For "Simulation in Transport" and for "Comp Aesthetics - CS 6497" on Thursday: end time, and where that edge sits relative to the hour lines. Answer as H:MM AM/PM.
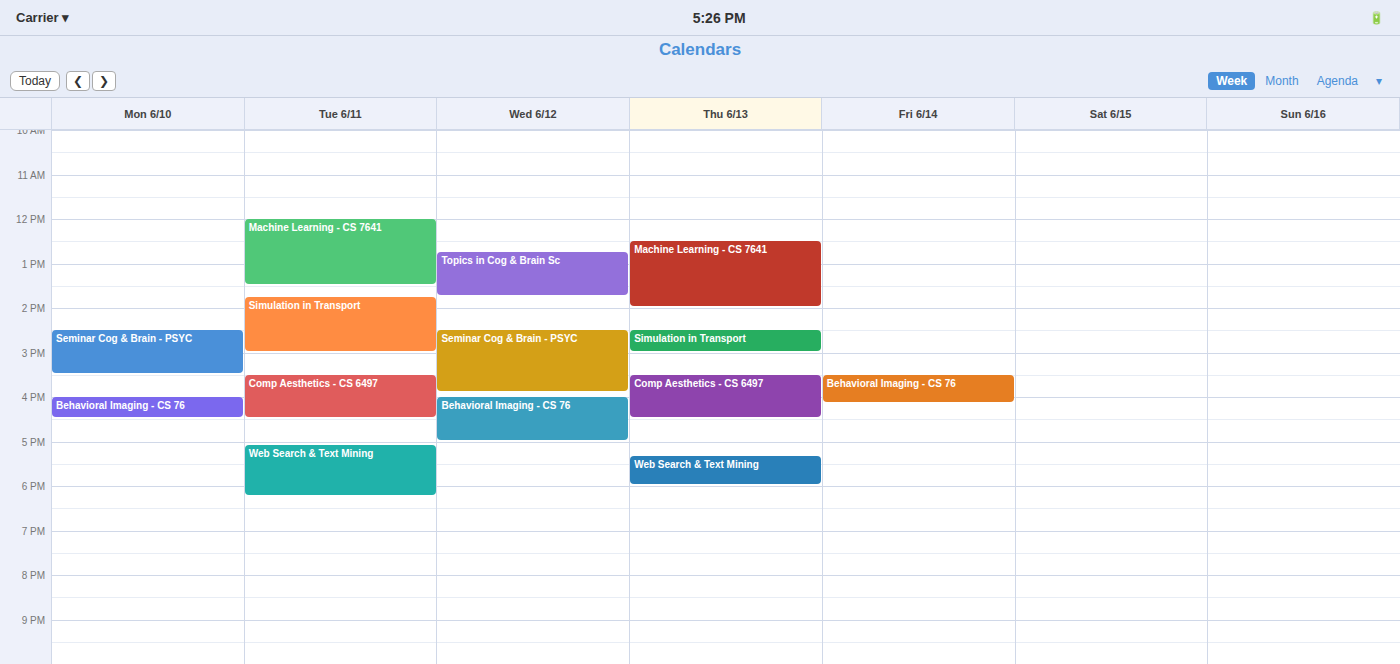
"Simulation in Transport": 3:00 PM, exactly on the 3 PM line. "Comp Aesthetics - CS 6497": 4:30 PM, halfway between the 4 PM and 5 PM lines.